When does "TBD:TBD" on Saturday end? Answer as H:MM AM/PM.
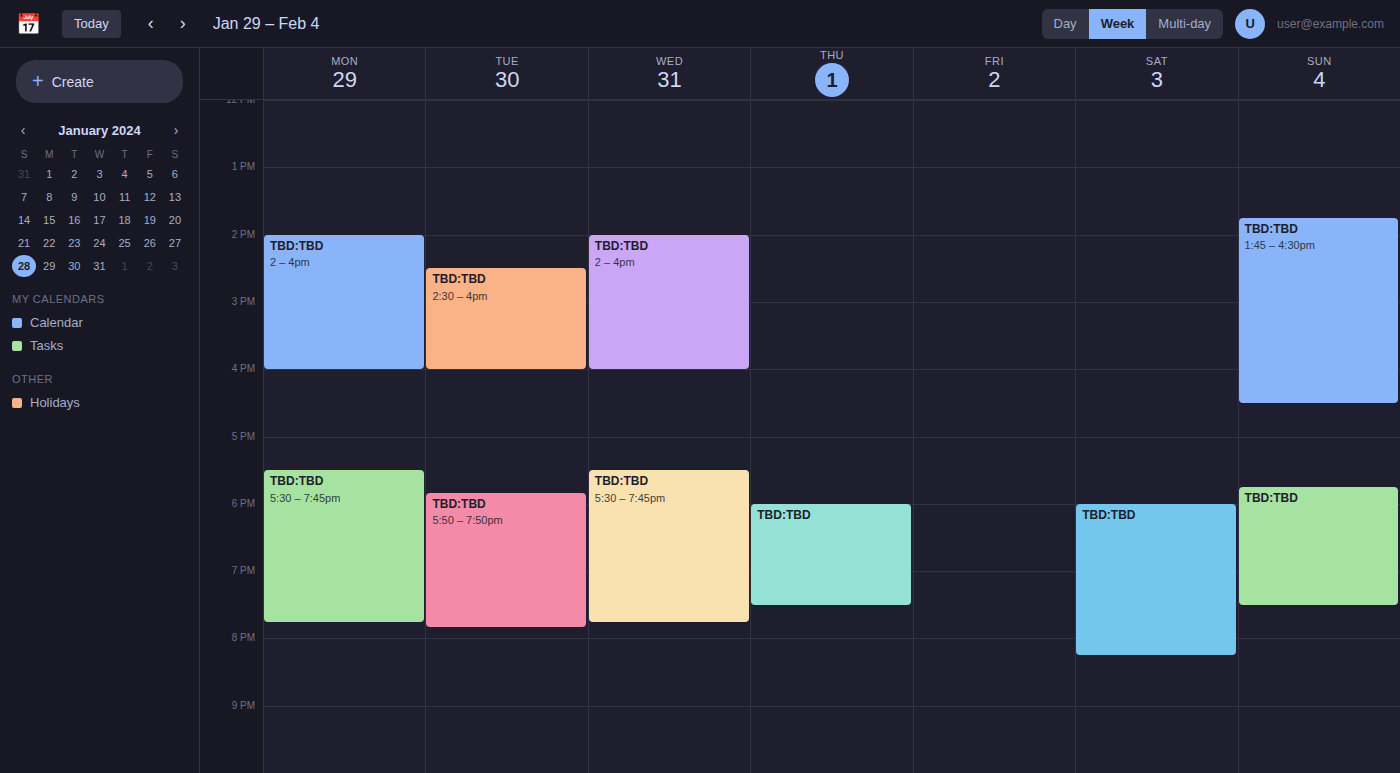
8:15 PM